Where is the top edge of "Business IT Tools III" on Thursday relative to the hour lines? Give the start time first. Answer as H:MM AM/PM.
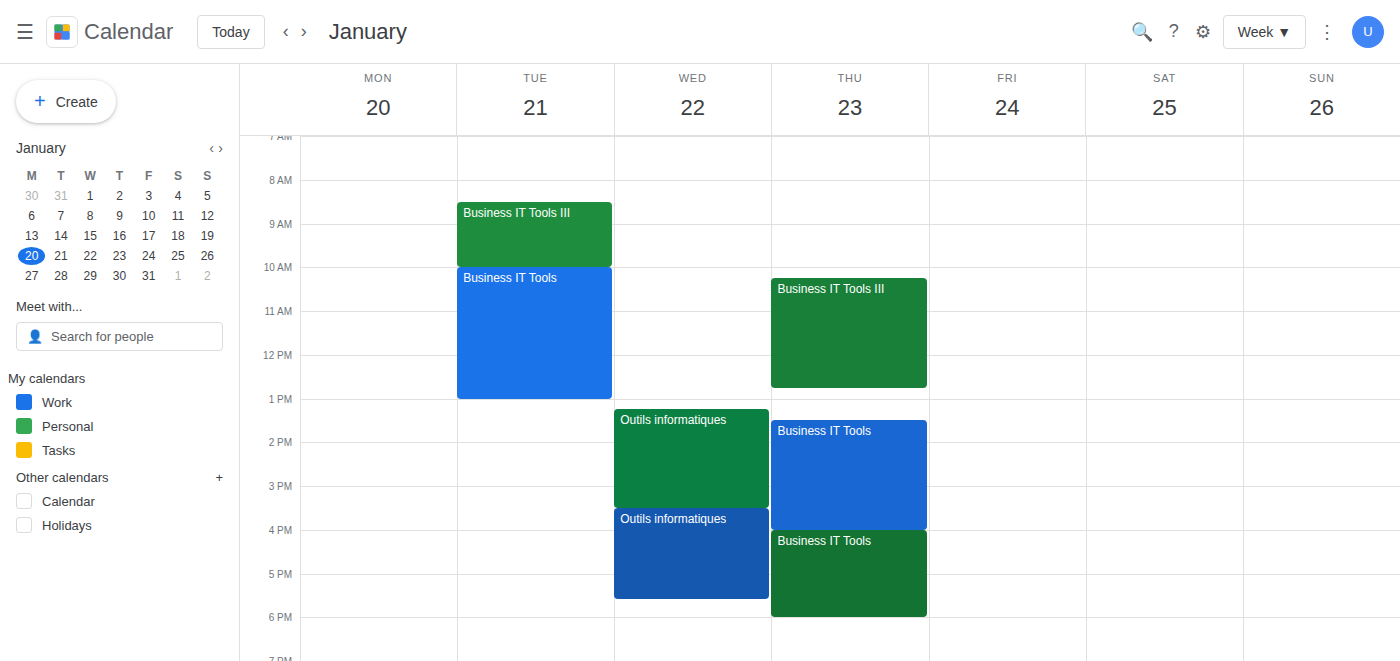
10:15 AM -- neither: a quarter of the way from the 10 AM line to the 11 AM line.